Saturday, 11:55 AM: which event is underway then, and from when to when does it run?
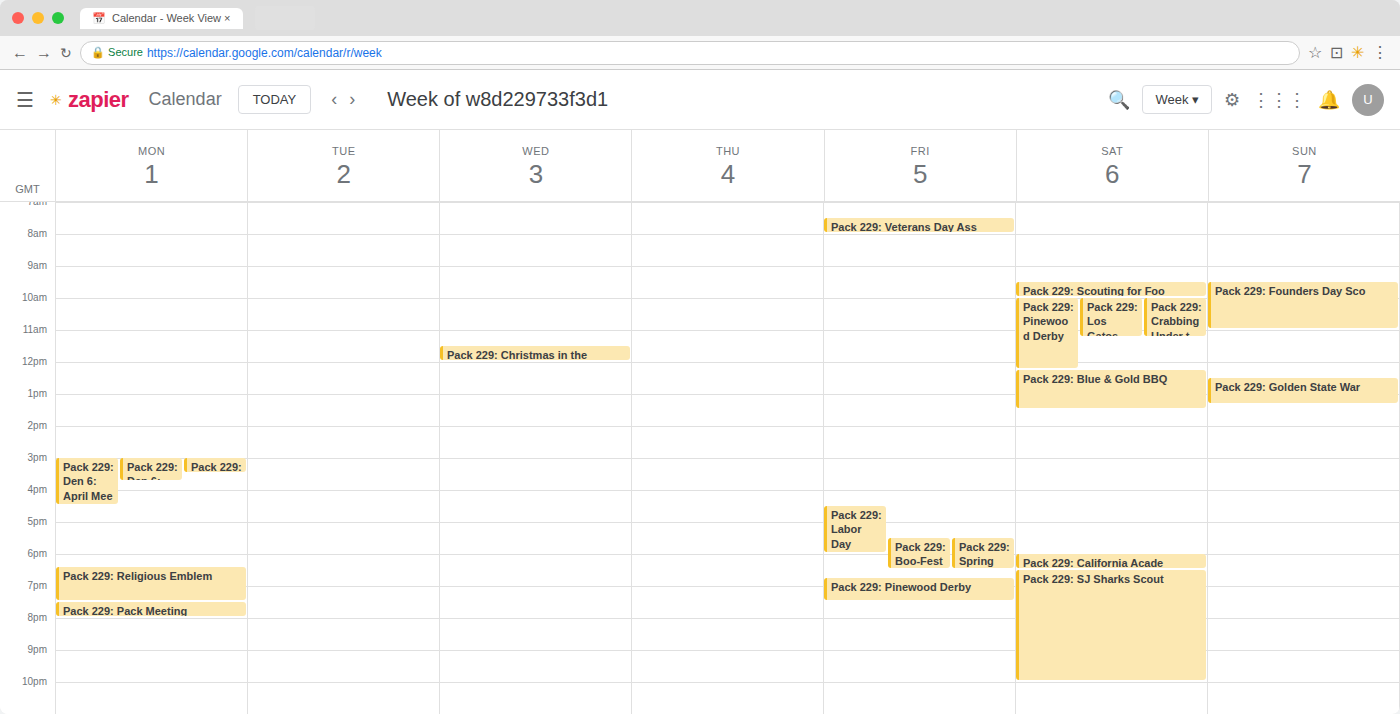
"Pack 229: Pinewood Derby", 10:00 AM to 12:15 PM